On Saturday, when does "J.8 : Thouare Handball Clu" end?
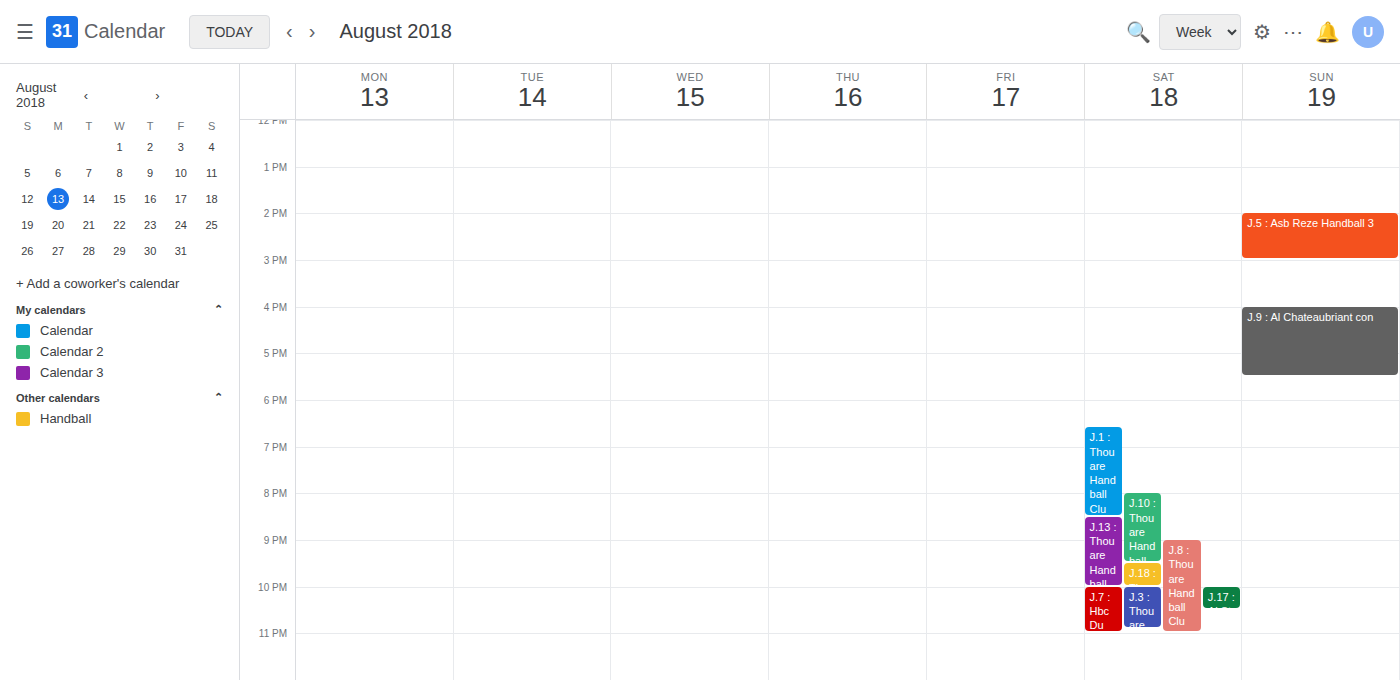
11:00 PM